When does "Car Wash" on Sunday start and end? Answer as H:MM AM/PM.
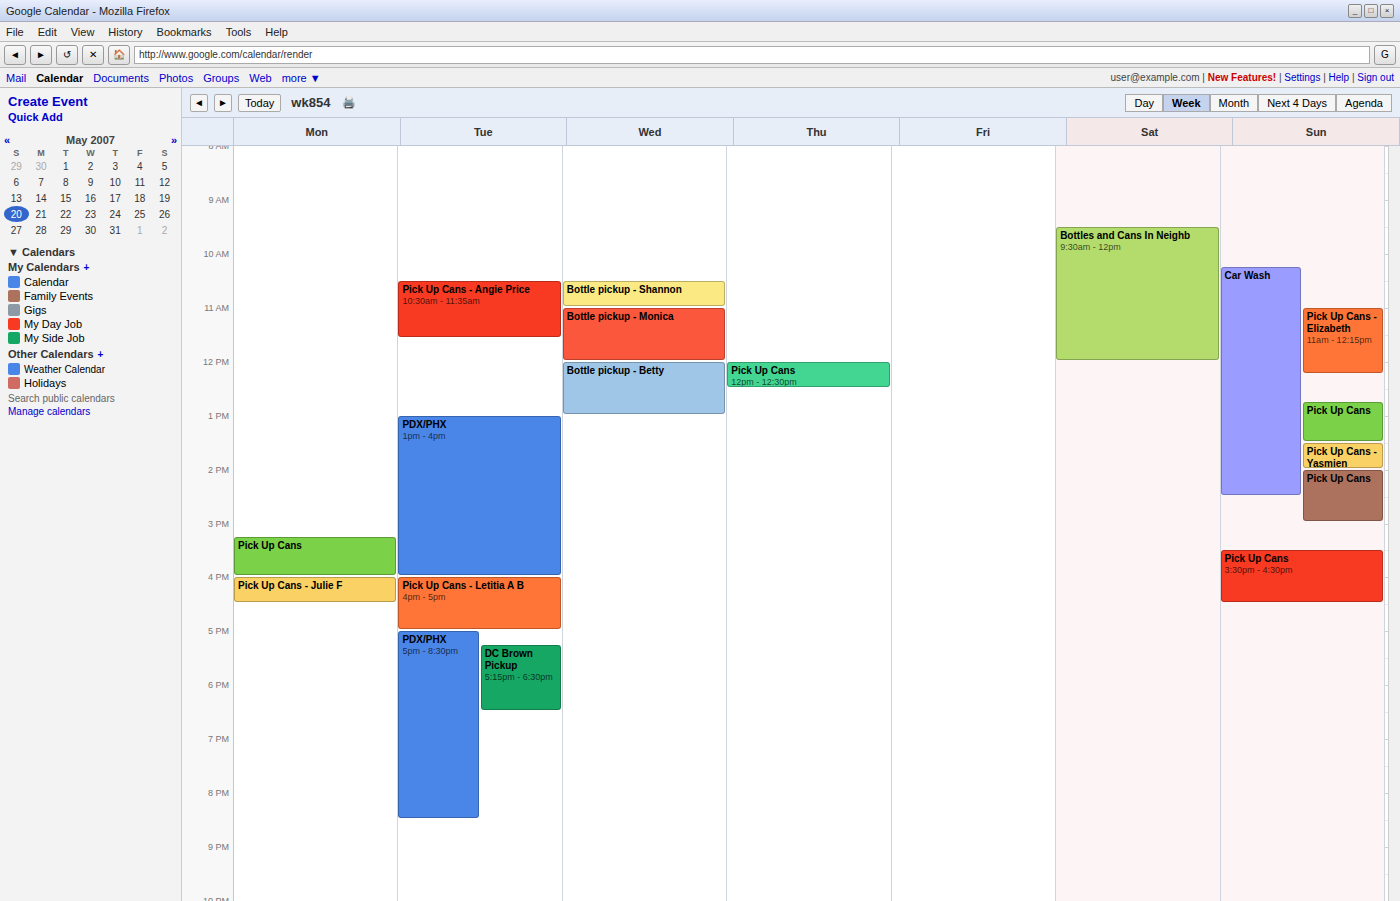
10:15 AM to 2:30 PM